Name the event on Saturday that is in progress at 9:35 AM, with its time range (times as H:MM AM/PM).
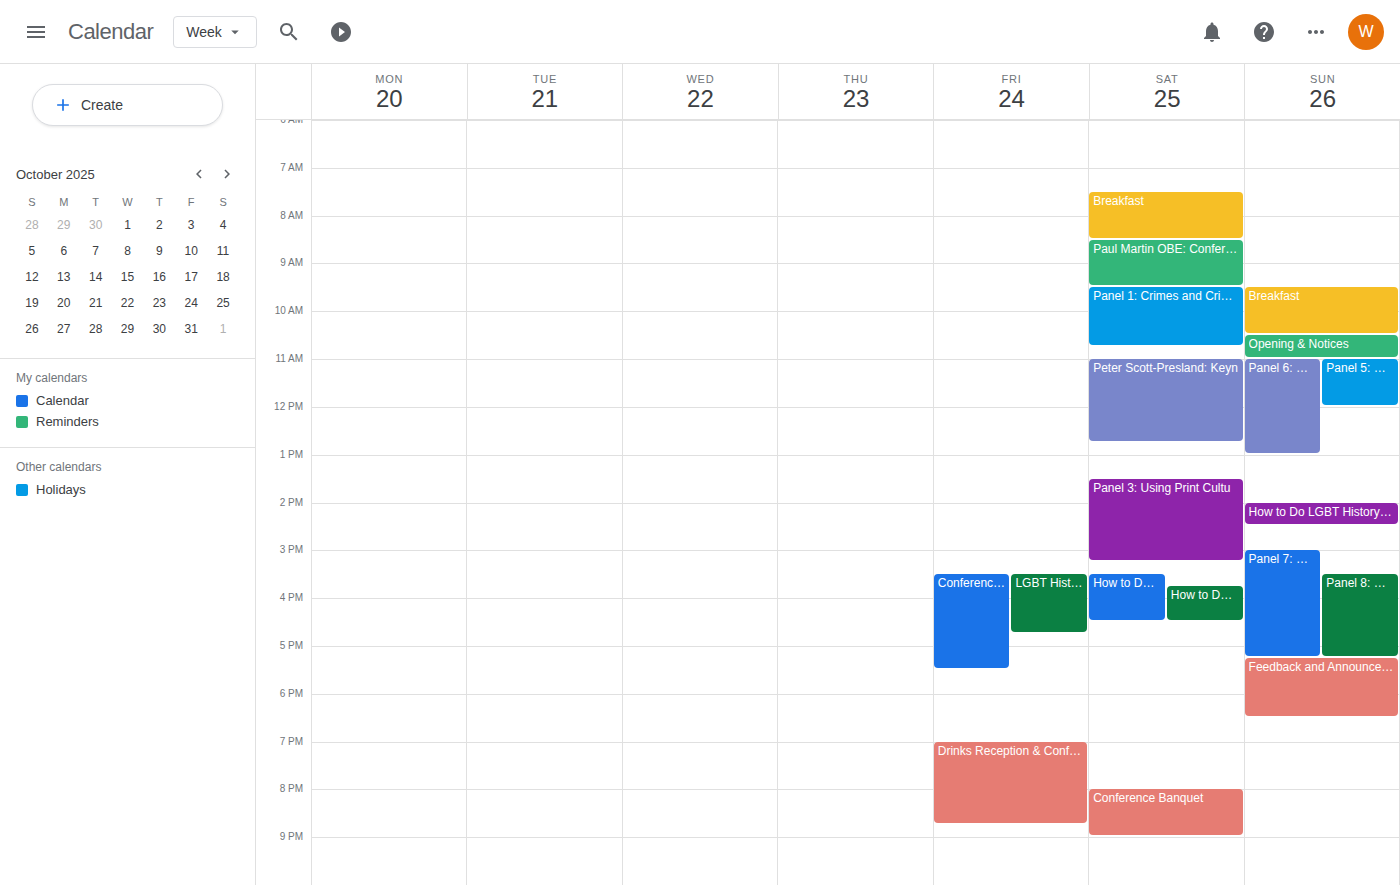
"Panel 1: Crimes and Crimin", 9:30 AM to 10:45 AM